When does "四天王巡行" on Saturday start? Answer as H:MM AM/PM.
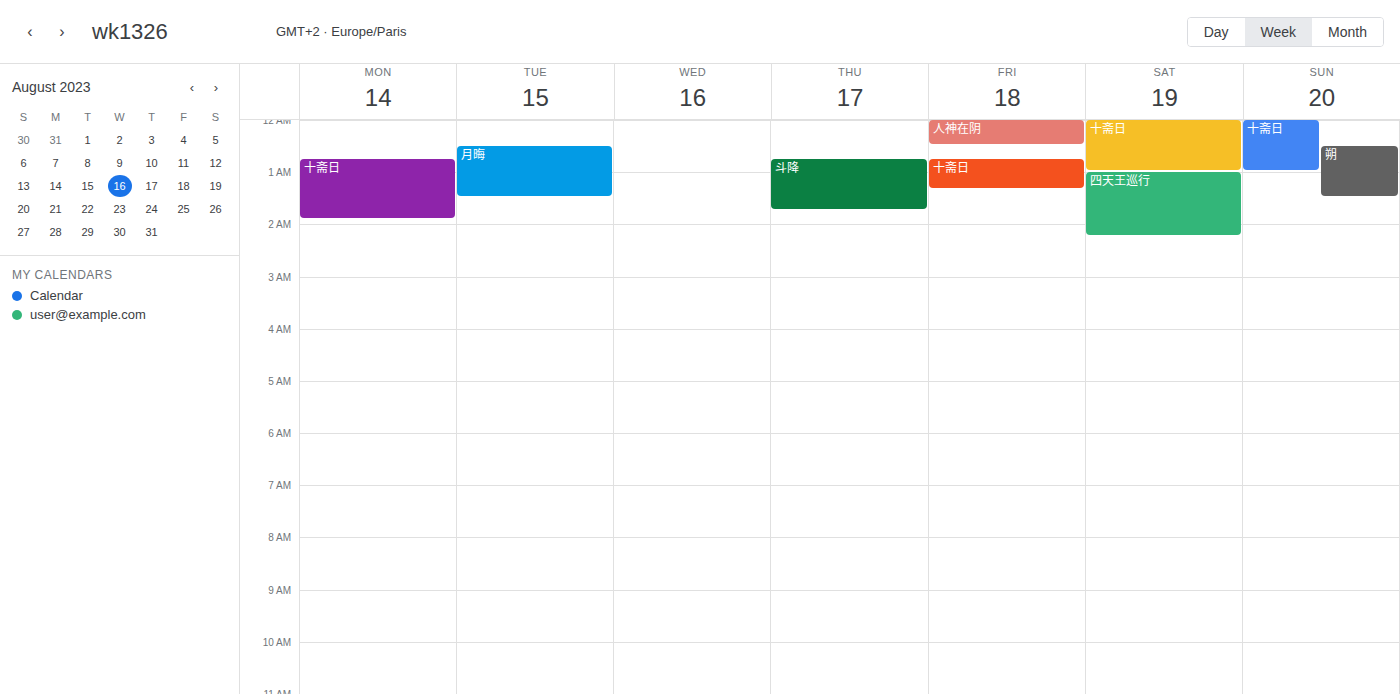
1:00 AM